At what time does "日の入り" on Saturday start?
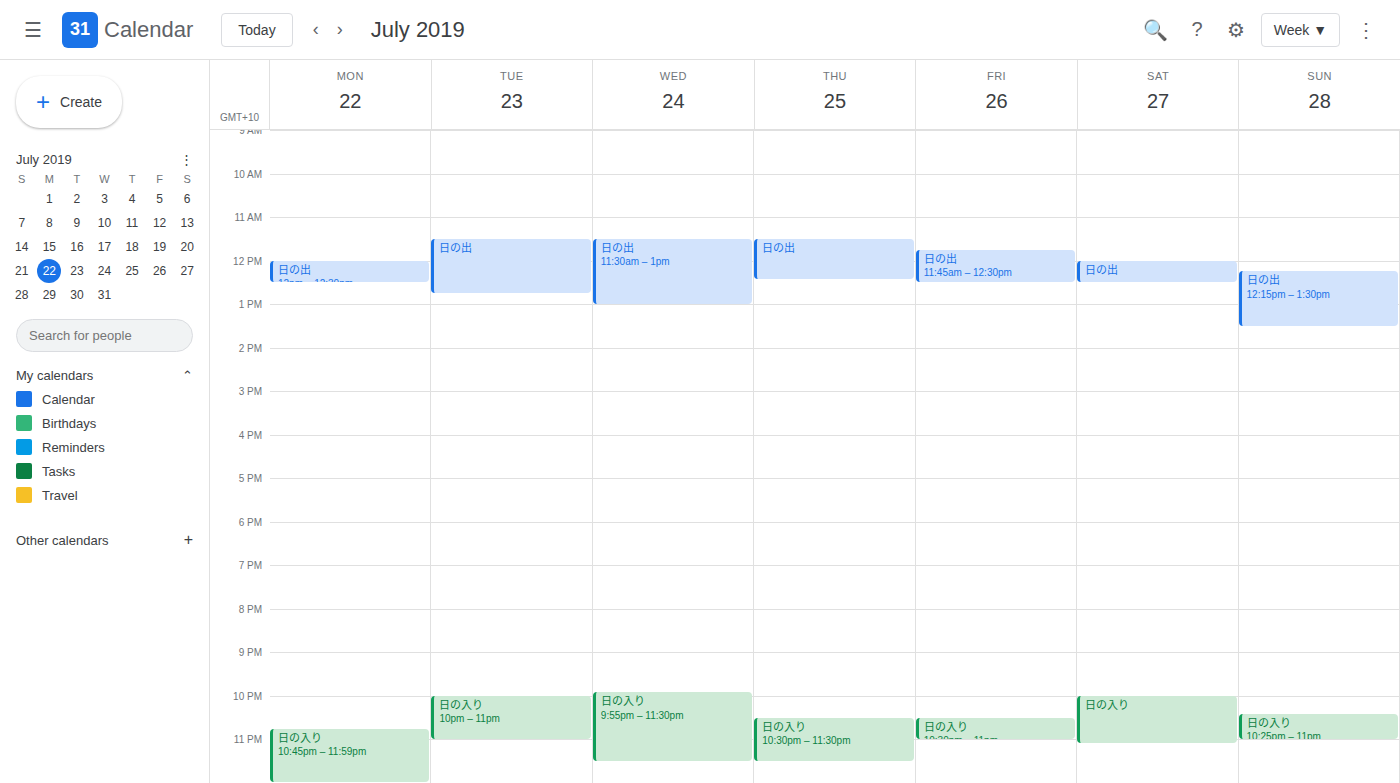
10:00 PM